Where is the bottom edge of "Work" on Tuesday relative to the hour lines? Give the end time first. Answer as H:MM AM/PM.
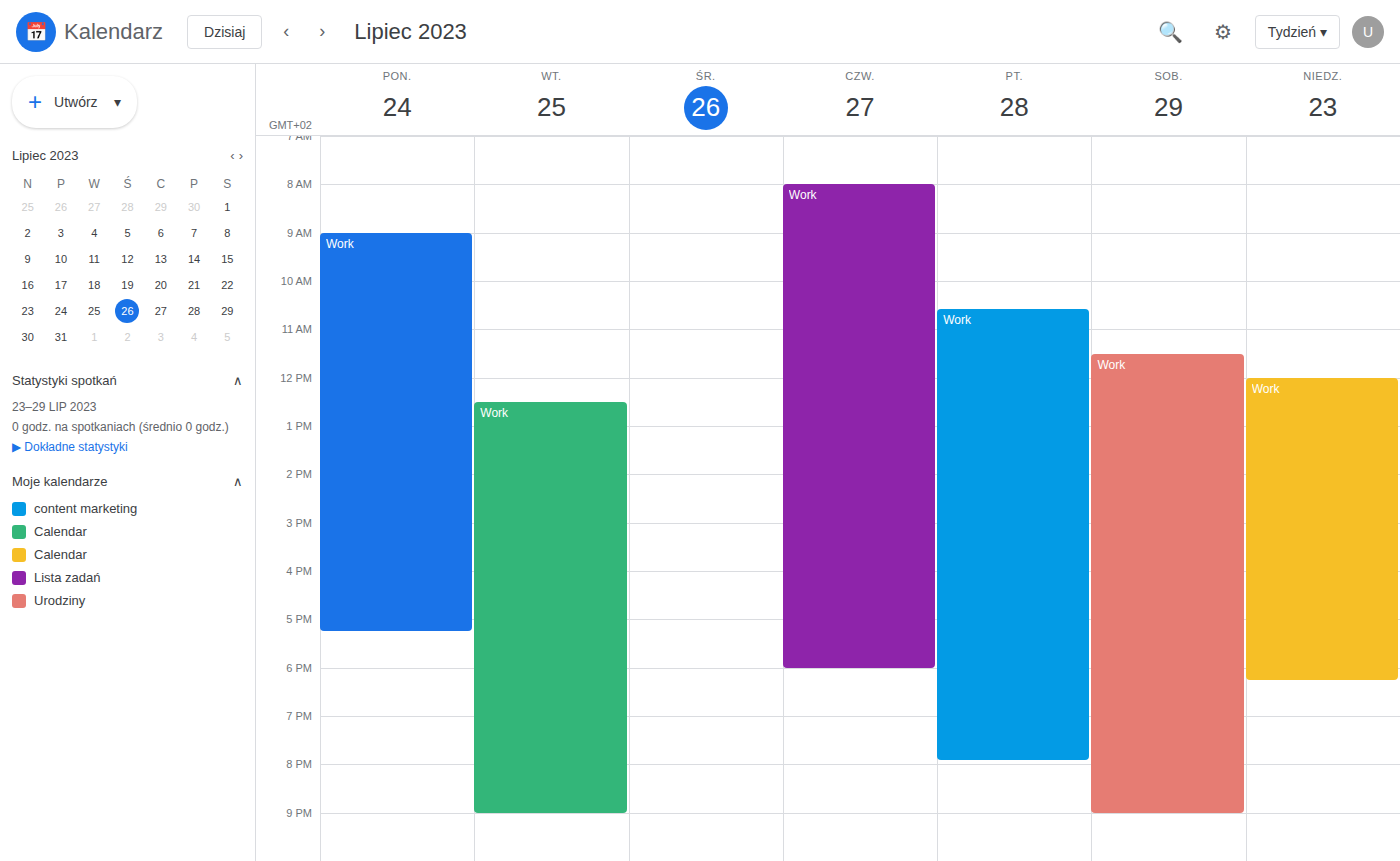
9:00 PM -- exactly on the 9 PM line.